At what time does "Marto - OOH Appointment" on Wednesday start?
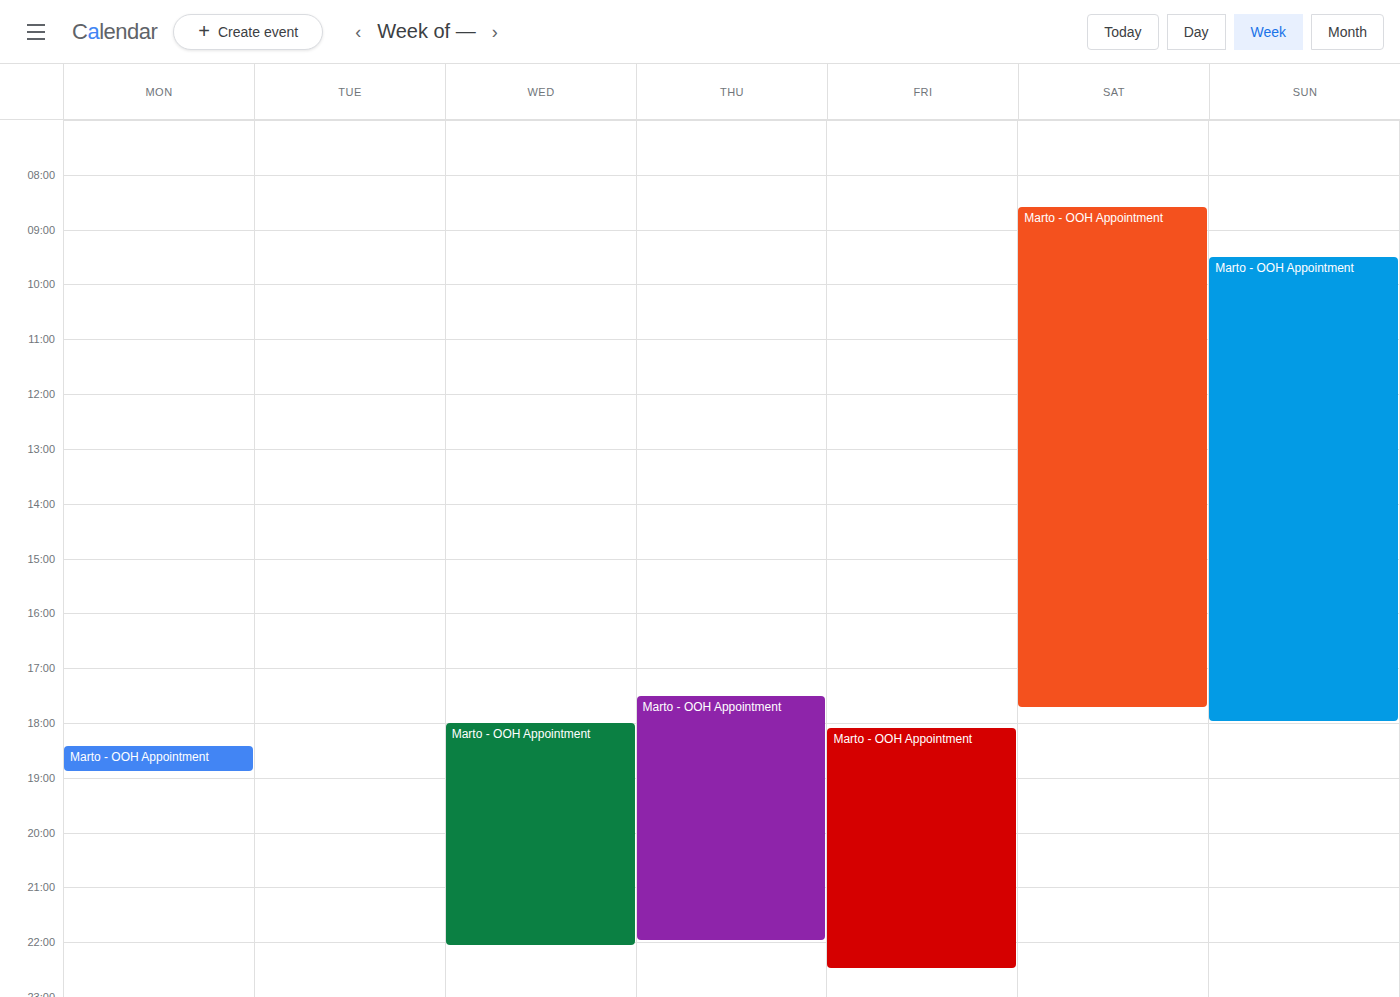
6:00 PM